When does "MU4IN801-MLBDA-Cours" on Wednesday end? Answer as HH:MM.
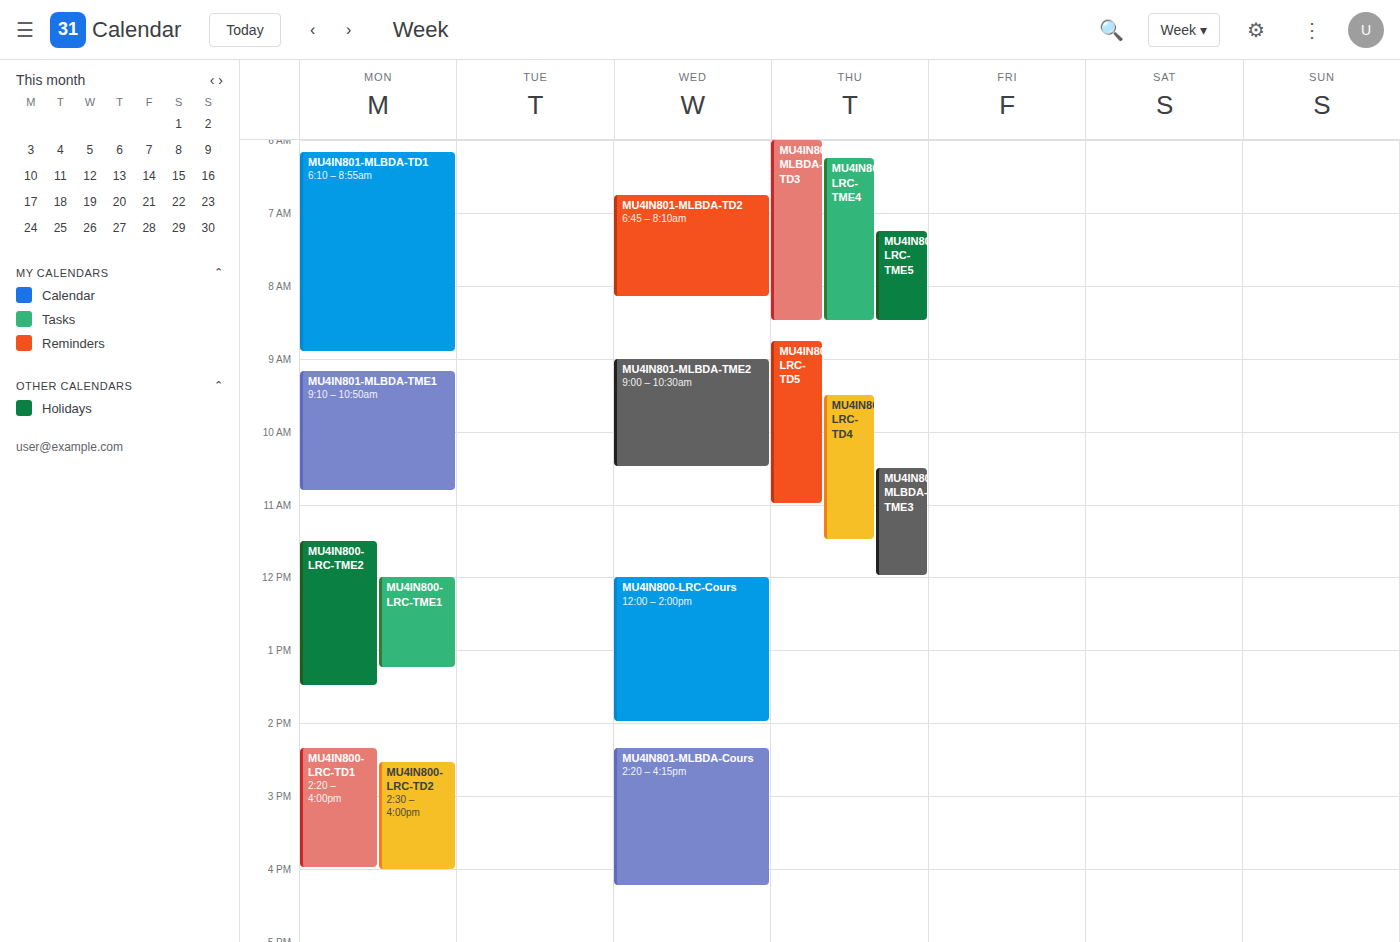
16:15